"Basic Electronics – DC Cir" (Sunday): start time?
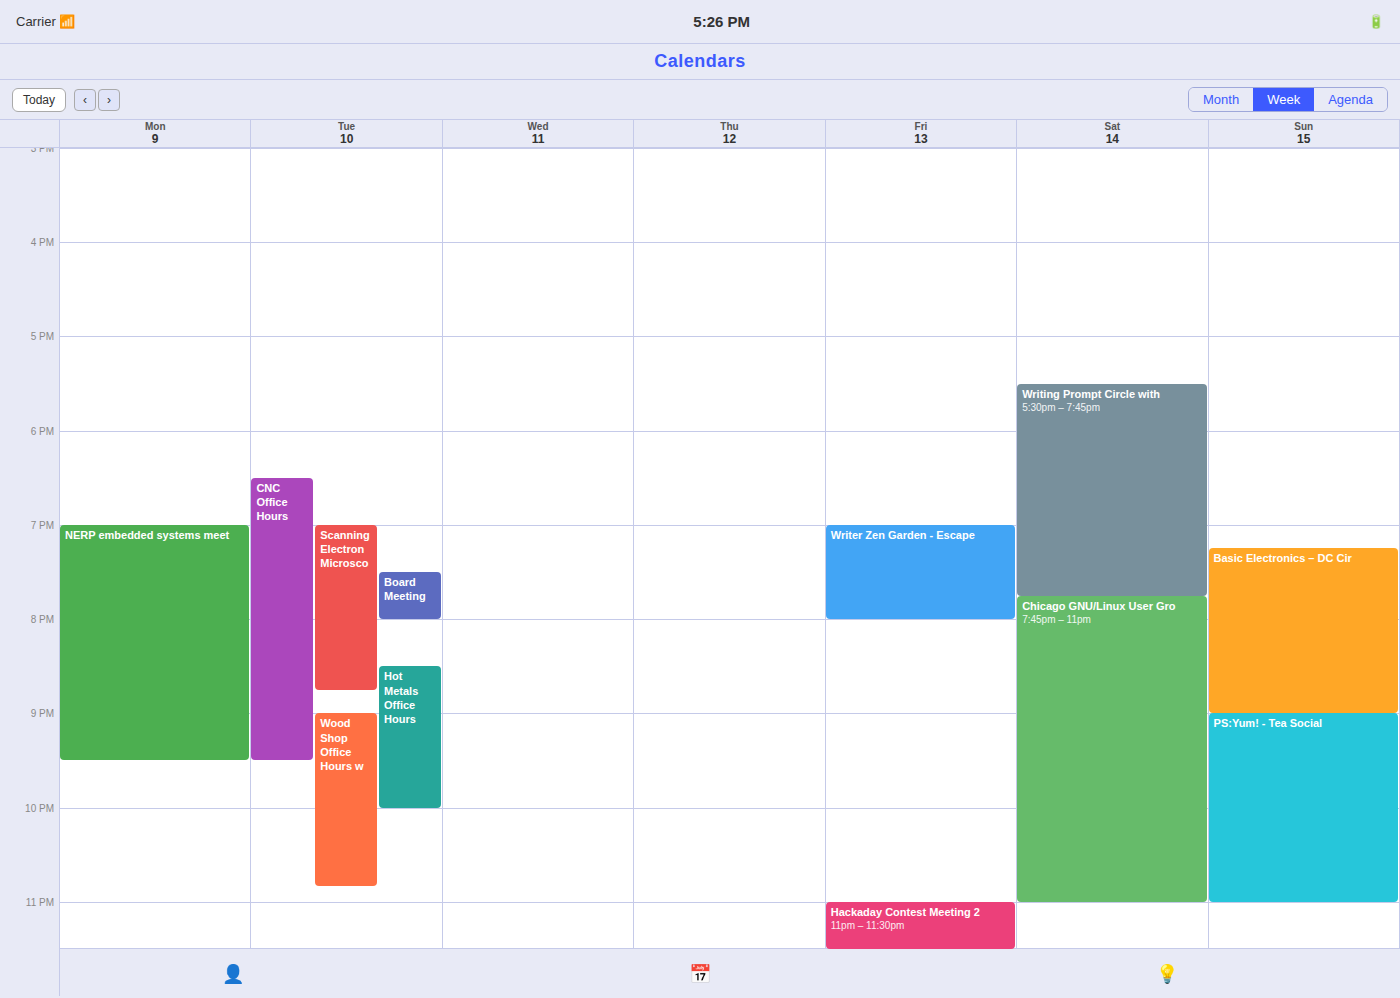
7:15 PM